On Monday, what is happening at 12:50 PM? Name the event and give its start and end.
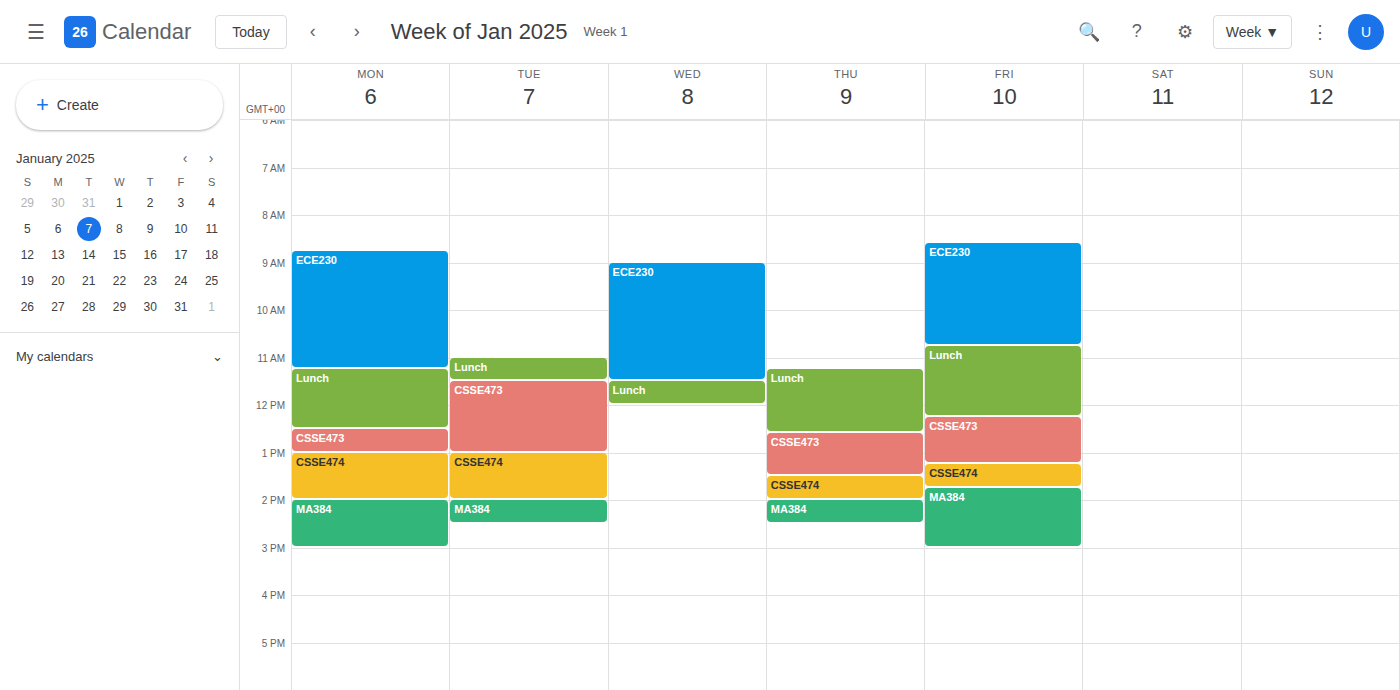
"CSSE473", 12:30 PM to 1:00 PM